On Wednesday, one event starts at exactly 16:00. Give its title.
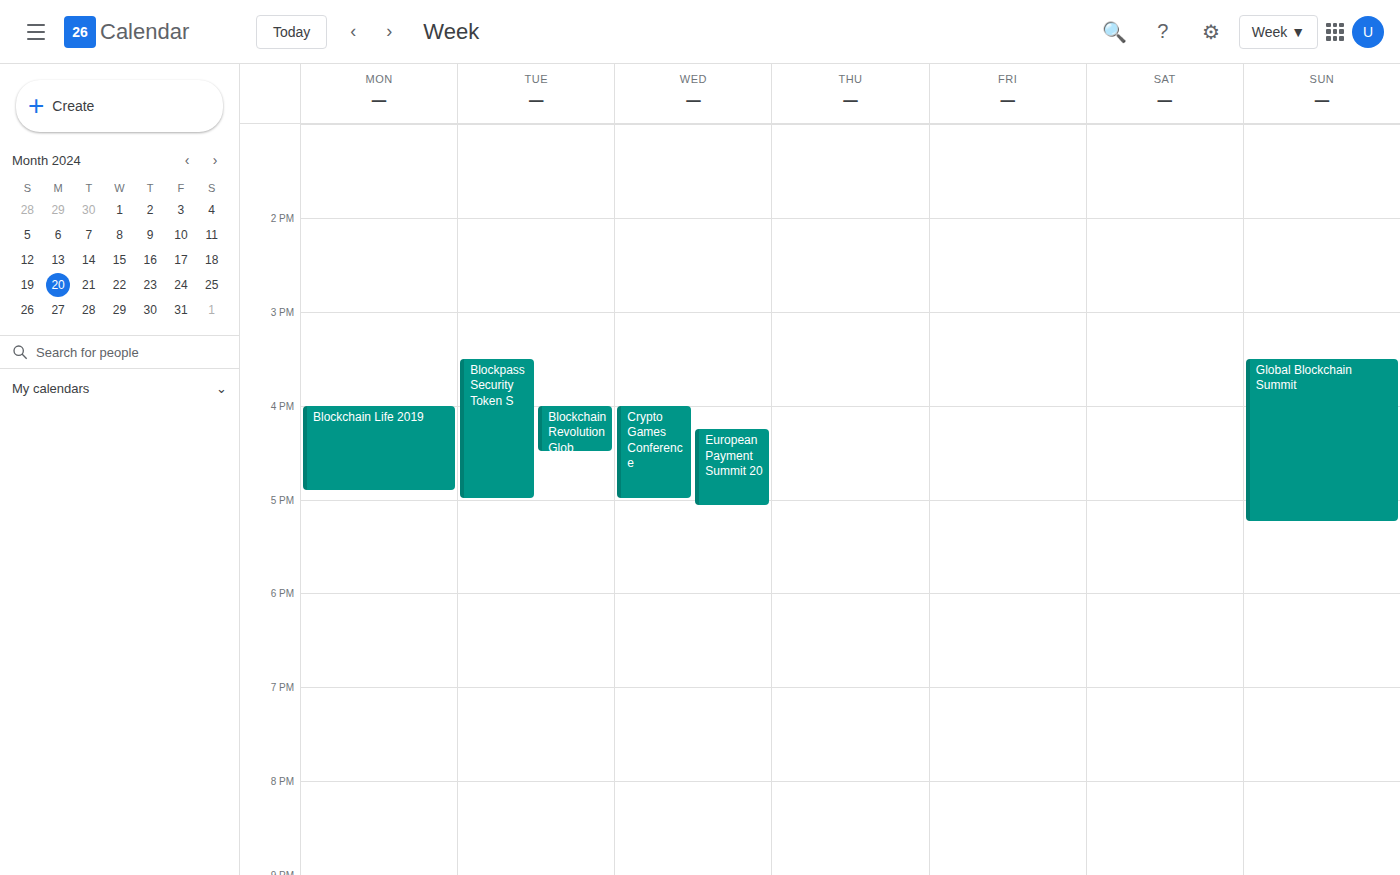
"Crypto Games Conference"